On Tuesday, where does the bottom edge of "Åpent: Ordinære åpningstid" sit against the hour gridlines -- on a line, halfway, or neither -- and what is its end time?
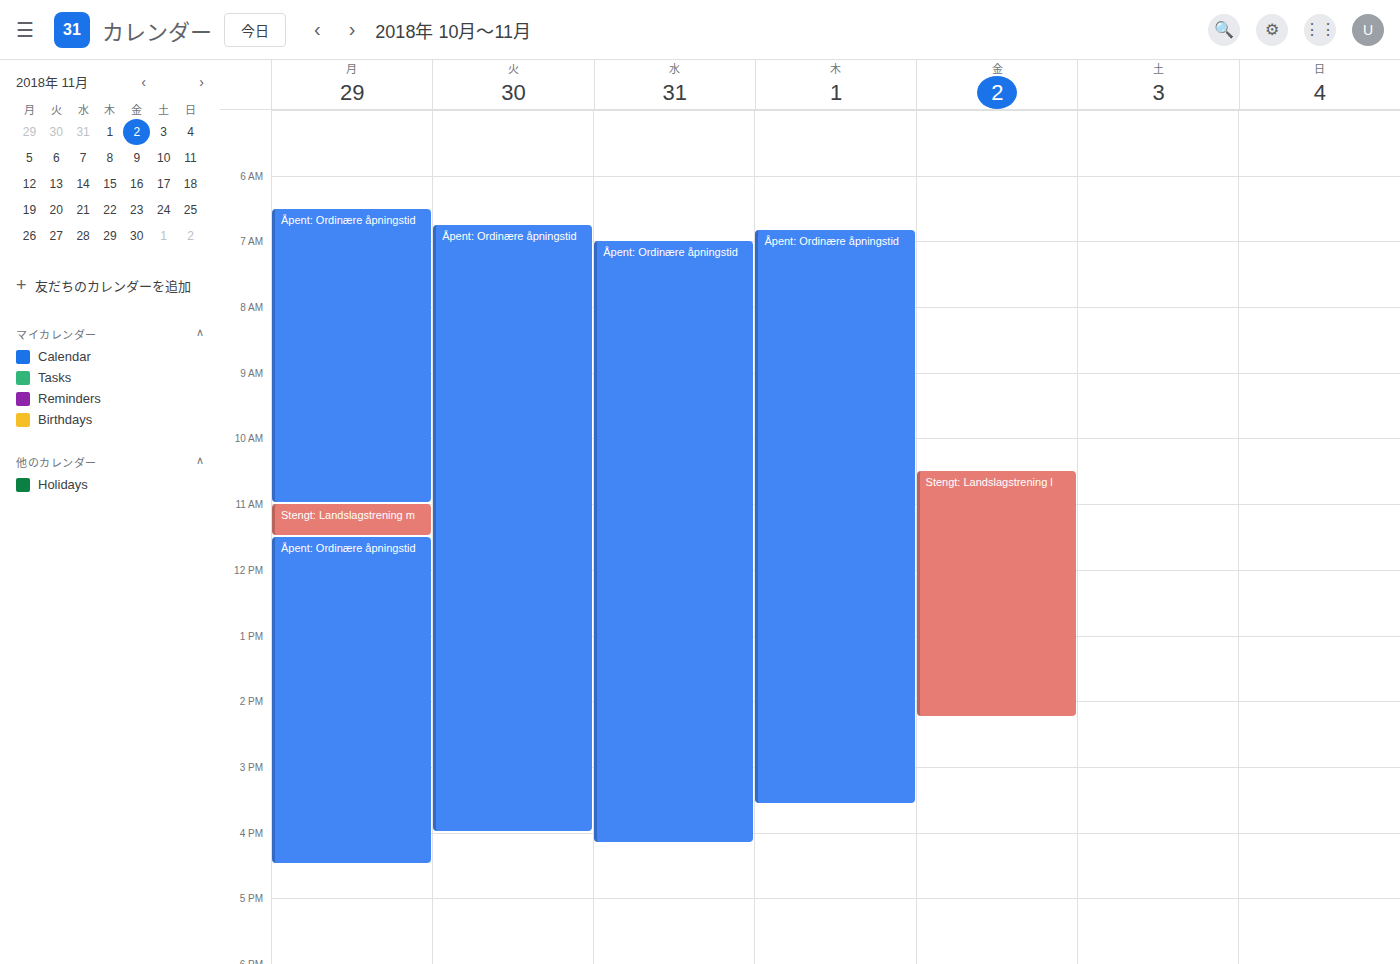
4:00 PM -- exactly on the 4 PM line.